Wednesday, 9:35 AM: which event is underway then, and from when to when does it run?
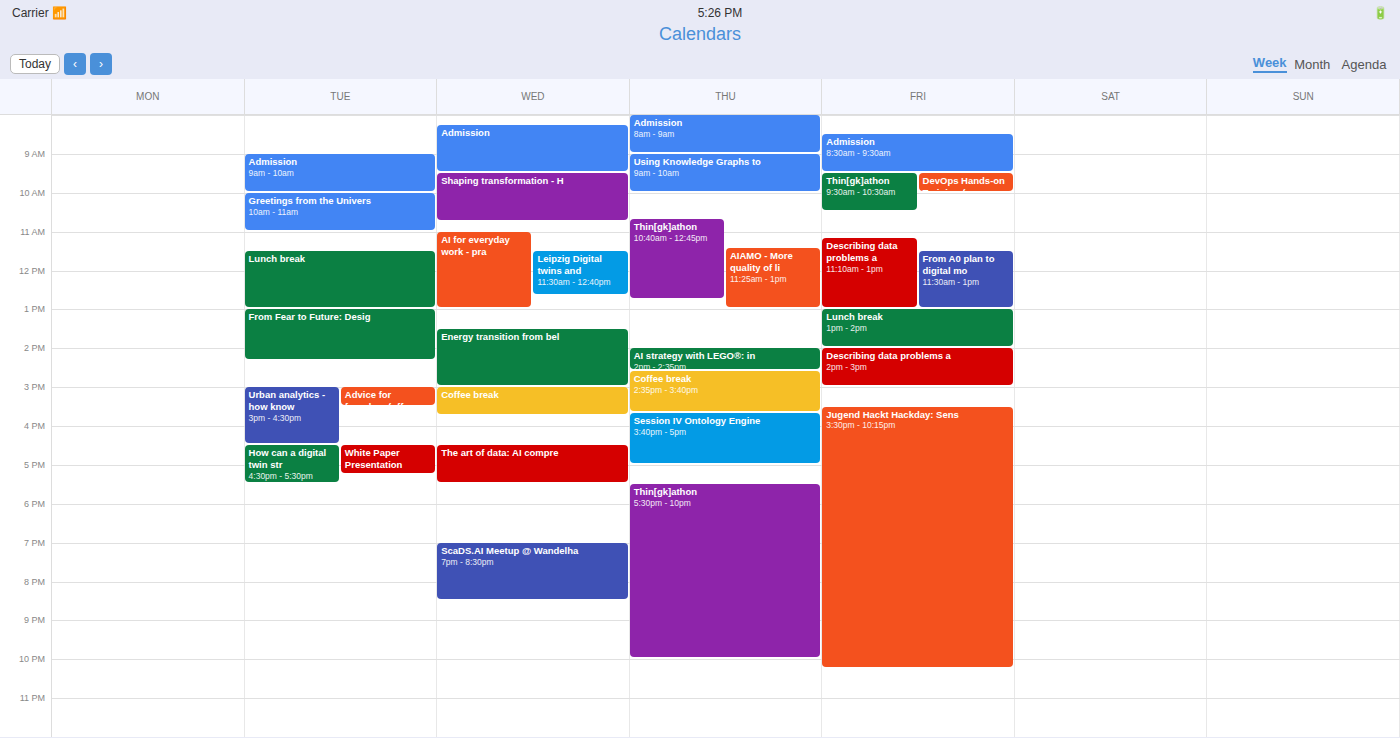
"Shaping transformation - H", 9:30 AM to 10:45 AM